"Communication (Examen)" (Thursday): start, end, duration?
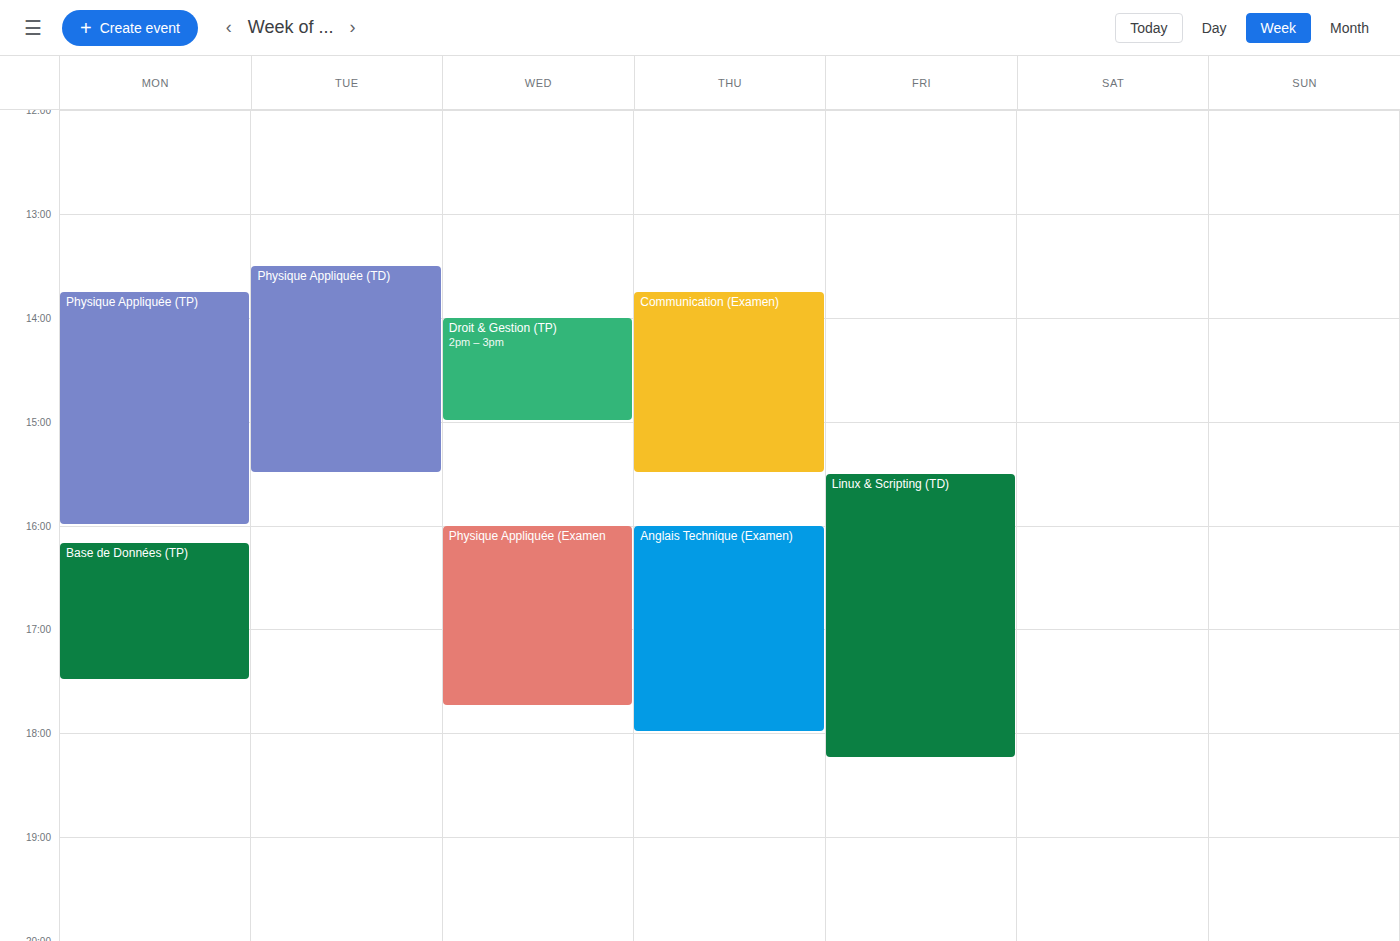
1:45 PM to 3:30 PM, 1 hour 45 minutes